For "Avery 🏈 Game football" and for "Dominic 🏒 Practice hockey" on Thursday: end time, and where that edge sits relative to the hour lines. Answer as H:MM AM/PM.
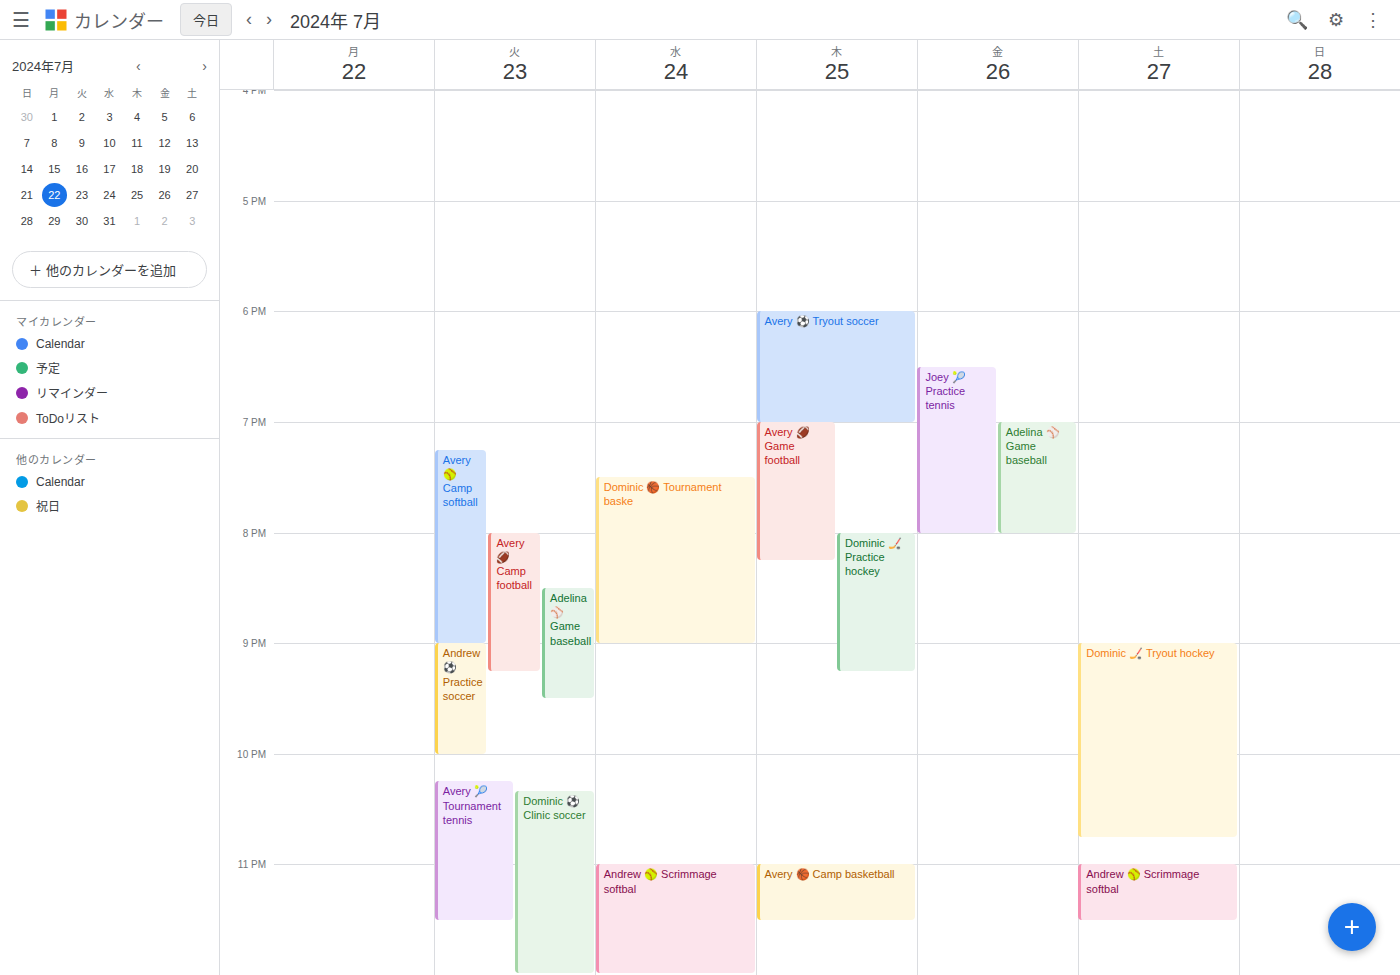
"Avery 🏈 Game football": 8:15 PM, neither: a quarter of the way from the 8 PM line to the 9 PM line. "Dominic 🏒 Practice hockey": 9:15 PM, neither: a quarter of the way from the 9 PM line to the 10 PM line.